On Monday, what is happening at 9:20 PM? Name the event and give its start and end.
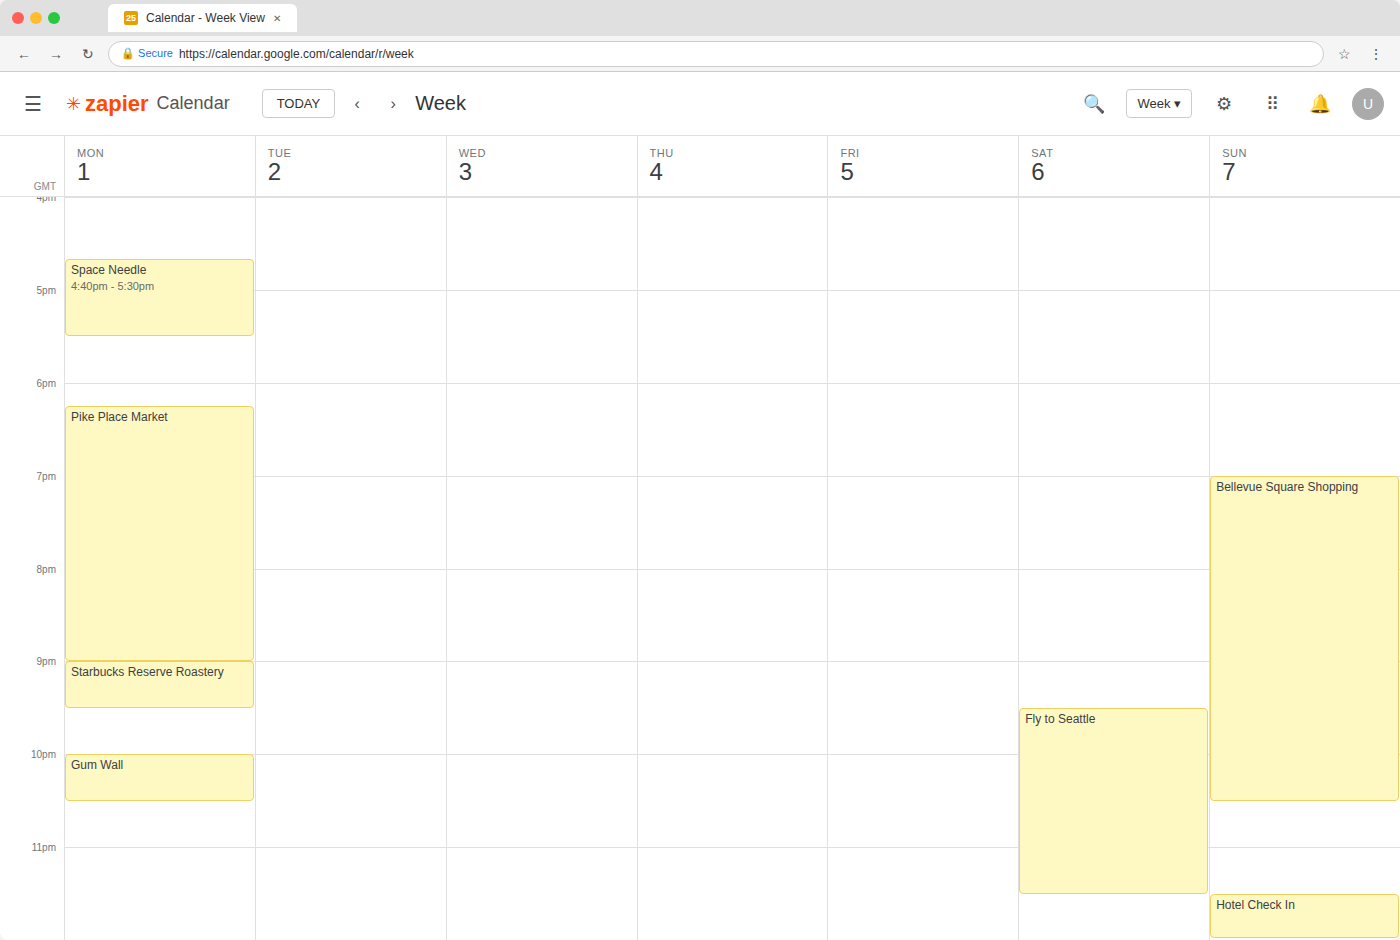
"Starbucks Reserve Roastery", 9:00 PM to 9:30 PM